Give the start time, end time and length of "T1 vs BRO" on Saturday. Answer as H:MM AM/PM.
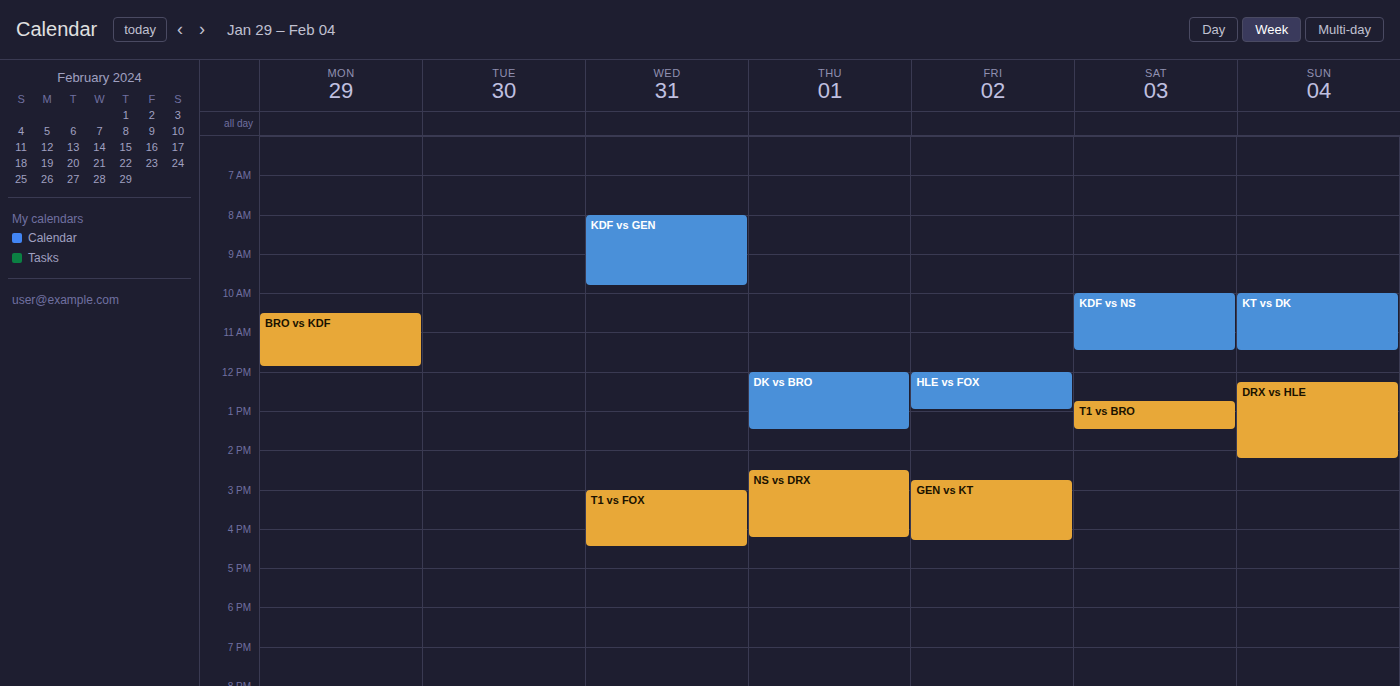
12:45 PM to 1:30 PM, 45 minutes